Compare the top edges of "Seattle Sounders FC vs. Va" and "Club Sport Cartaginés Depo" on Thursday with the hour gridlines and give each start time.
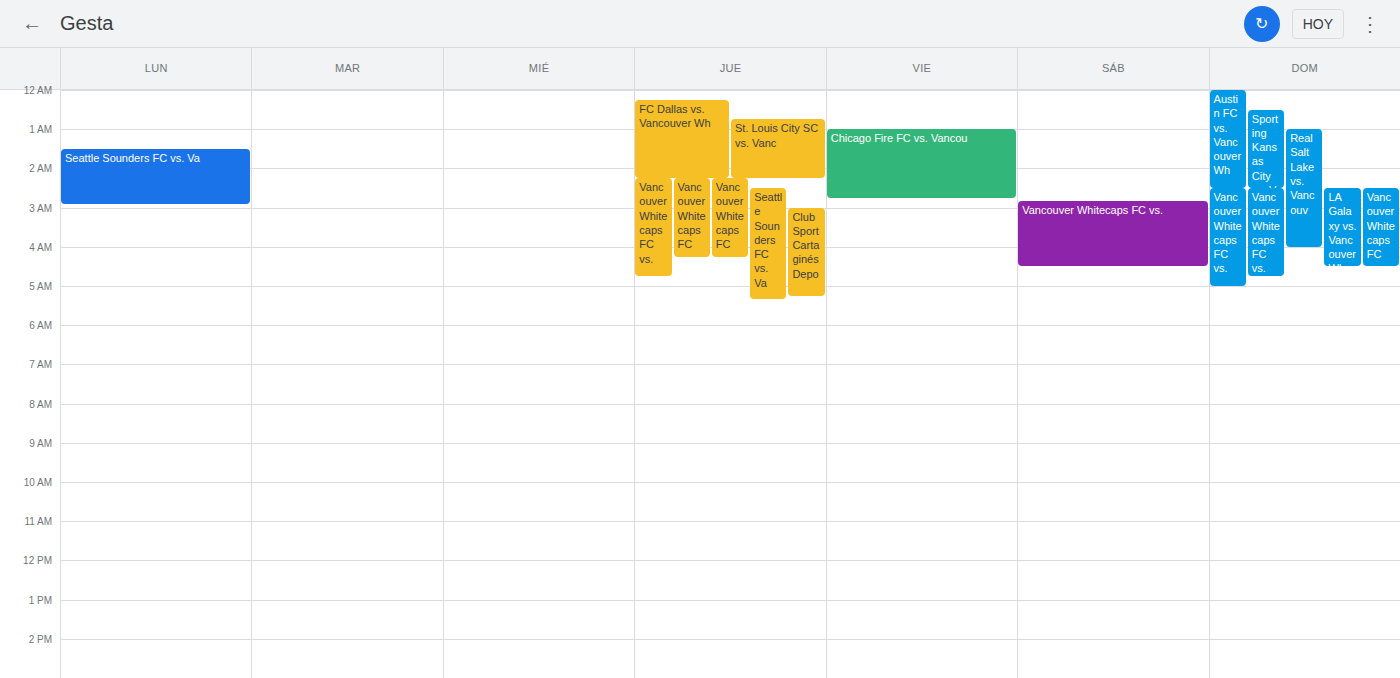
"Seattle Sounders FC vs. Va": 2:30 AM, halfway between the 2 AM and 3 AM lines. "Club Sport Cartaginés Depo": 3:00 AM, exactly on the 3 AM line.